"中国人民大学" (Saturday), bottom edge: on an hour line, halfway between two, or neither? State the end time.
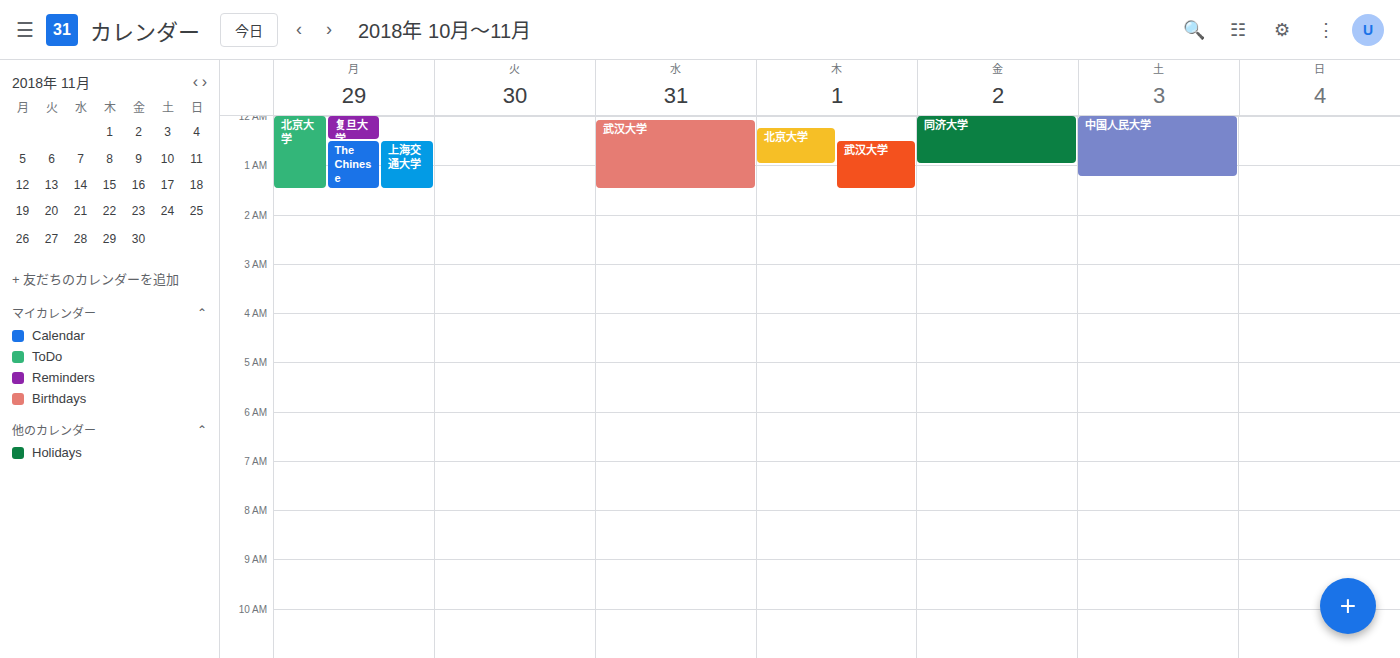
1:15 AM -- neither: a quarter of the way from the 1 AM line to the 2 AM line.